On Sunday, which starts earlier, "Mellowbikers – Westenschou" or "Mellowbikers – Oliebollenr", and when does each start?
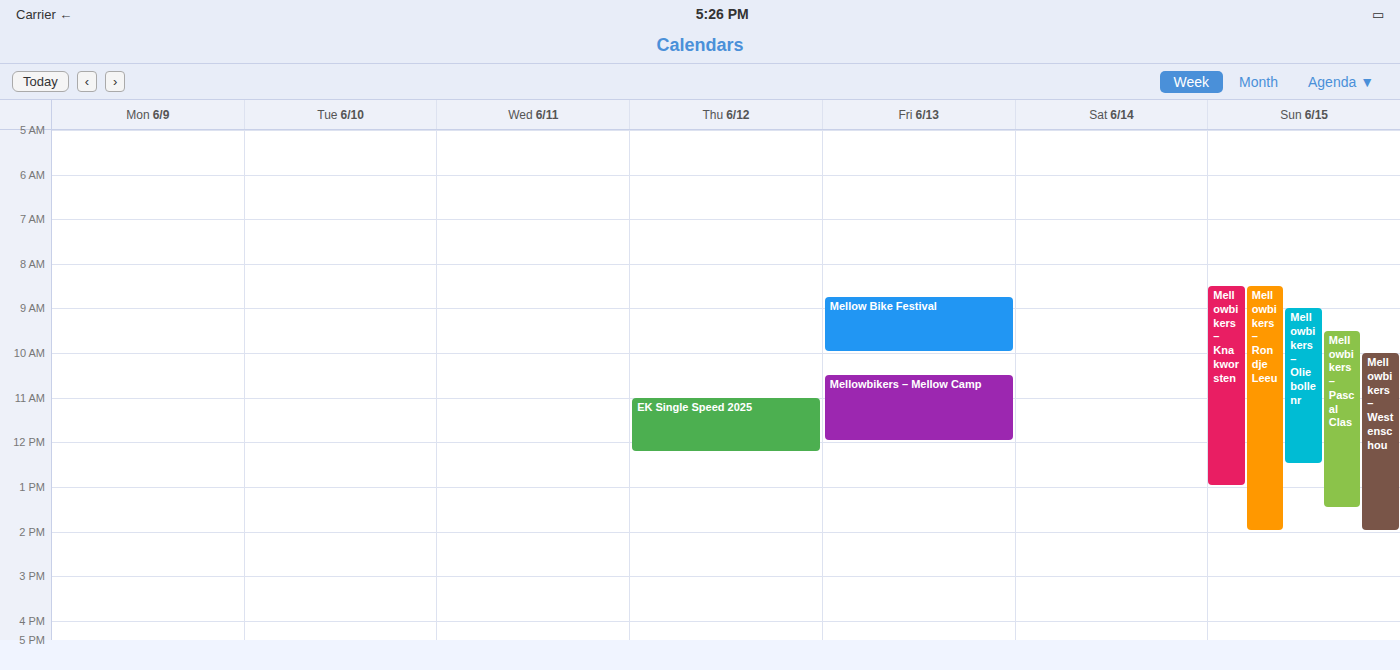
"Mellowbikers – Oliebollenr" 9:00 AM; "Mellowbikers – Westenschou" 10:00 AM.